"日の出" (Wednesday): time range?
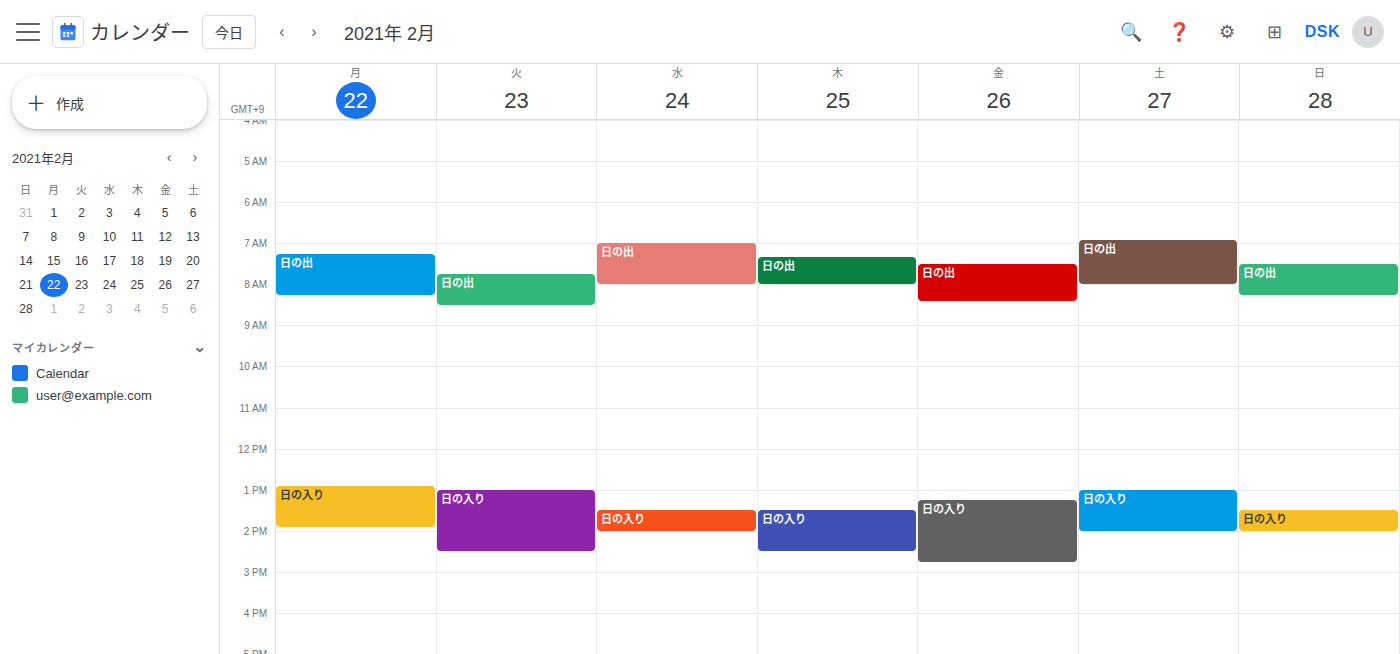
07:00 to 08:00